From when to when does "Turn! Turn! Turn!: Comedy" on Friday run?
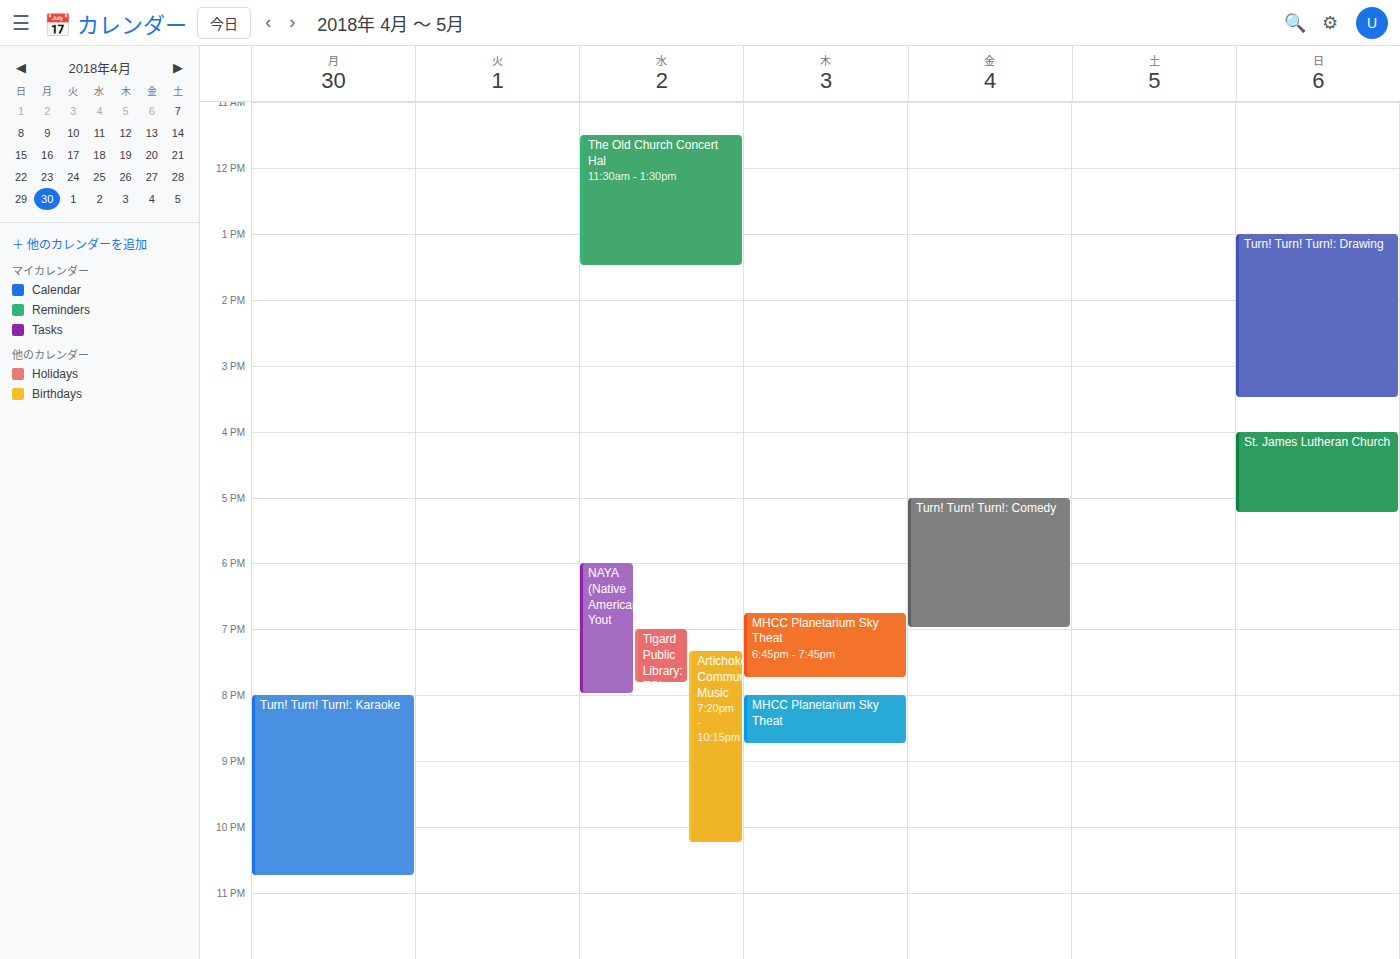
5:00 PM to 7:00 PM